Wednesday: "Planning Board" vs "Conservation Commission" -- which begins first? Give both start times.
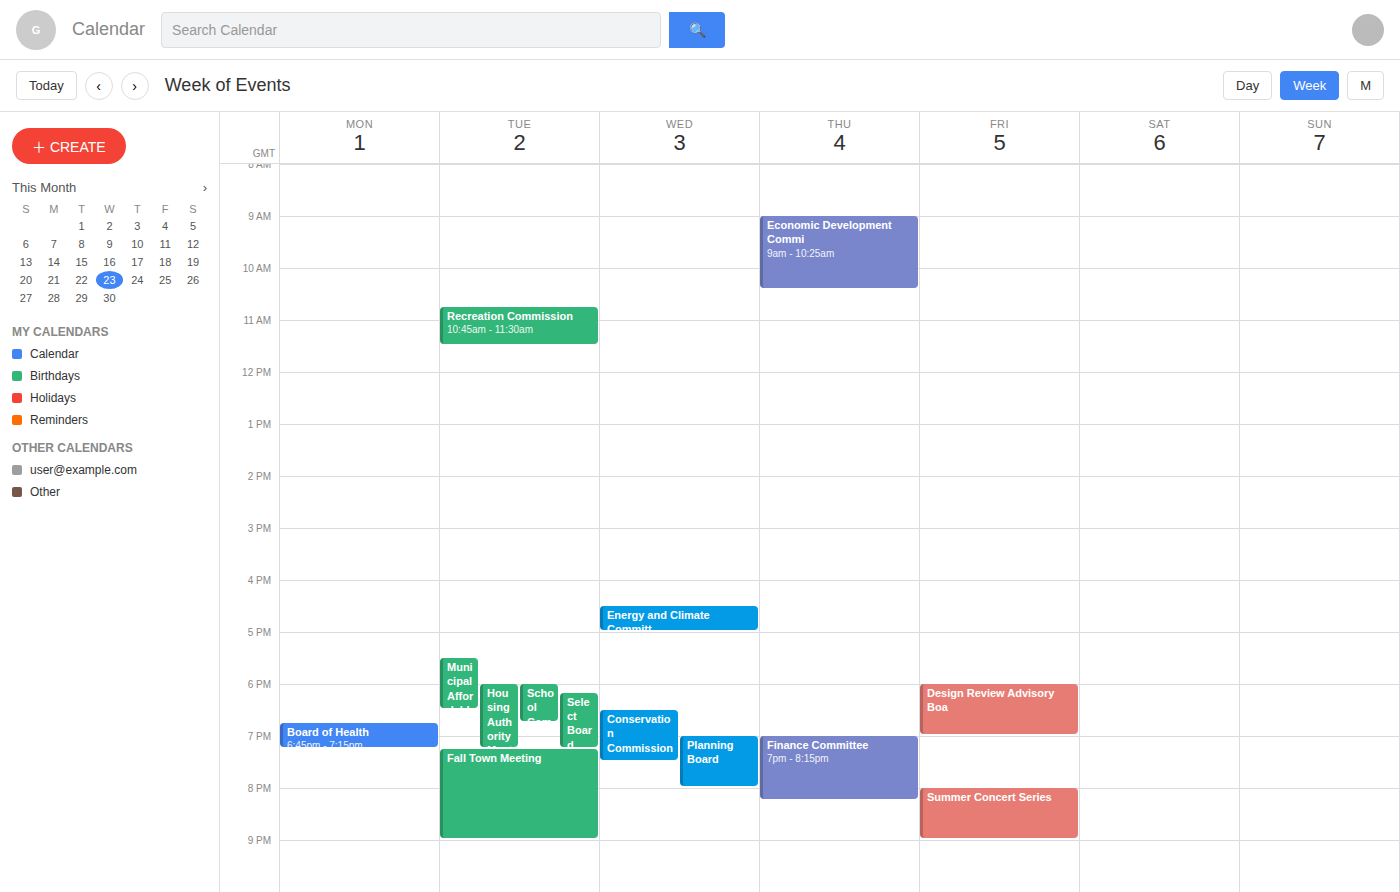
"Conservation Commission" 6:30 PM; "Planning Board" 7:00 PM.